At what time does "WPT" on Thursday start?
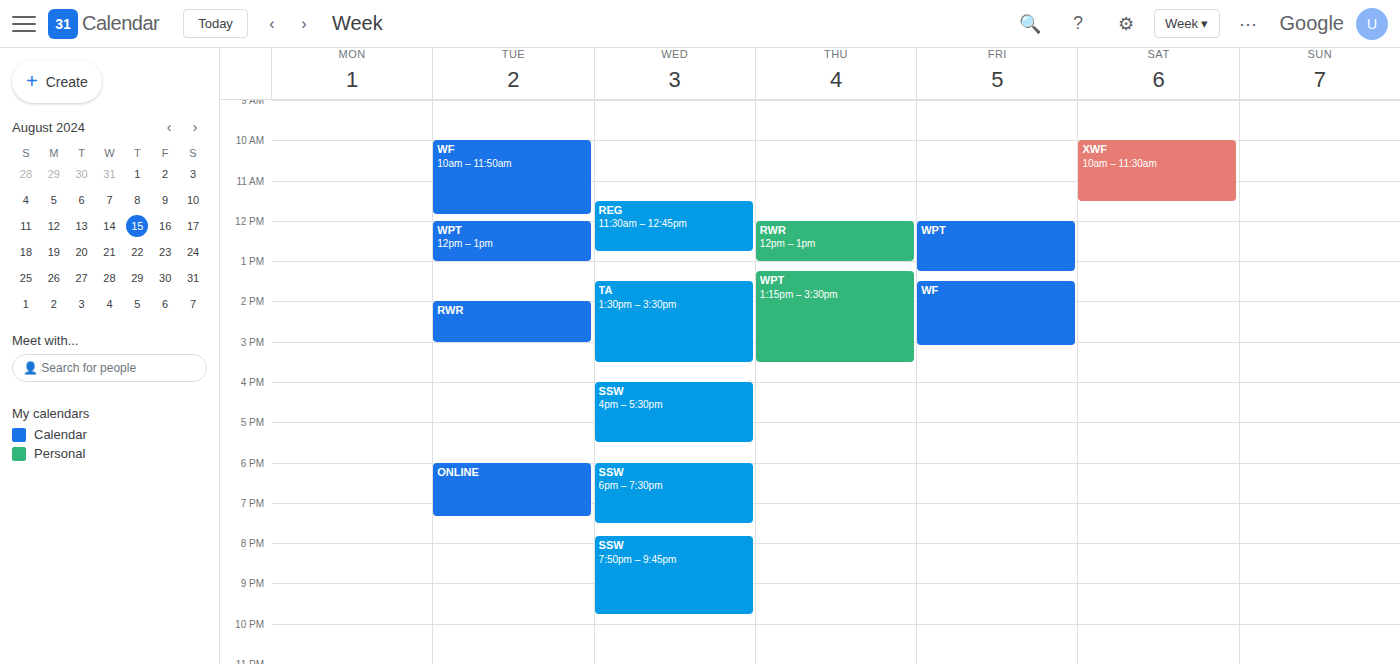
1:15 PM